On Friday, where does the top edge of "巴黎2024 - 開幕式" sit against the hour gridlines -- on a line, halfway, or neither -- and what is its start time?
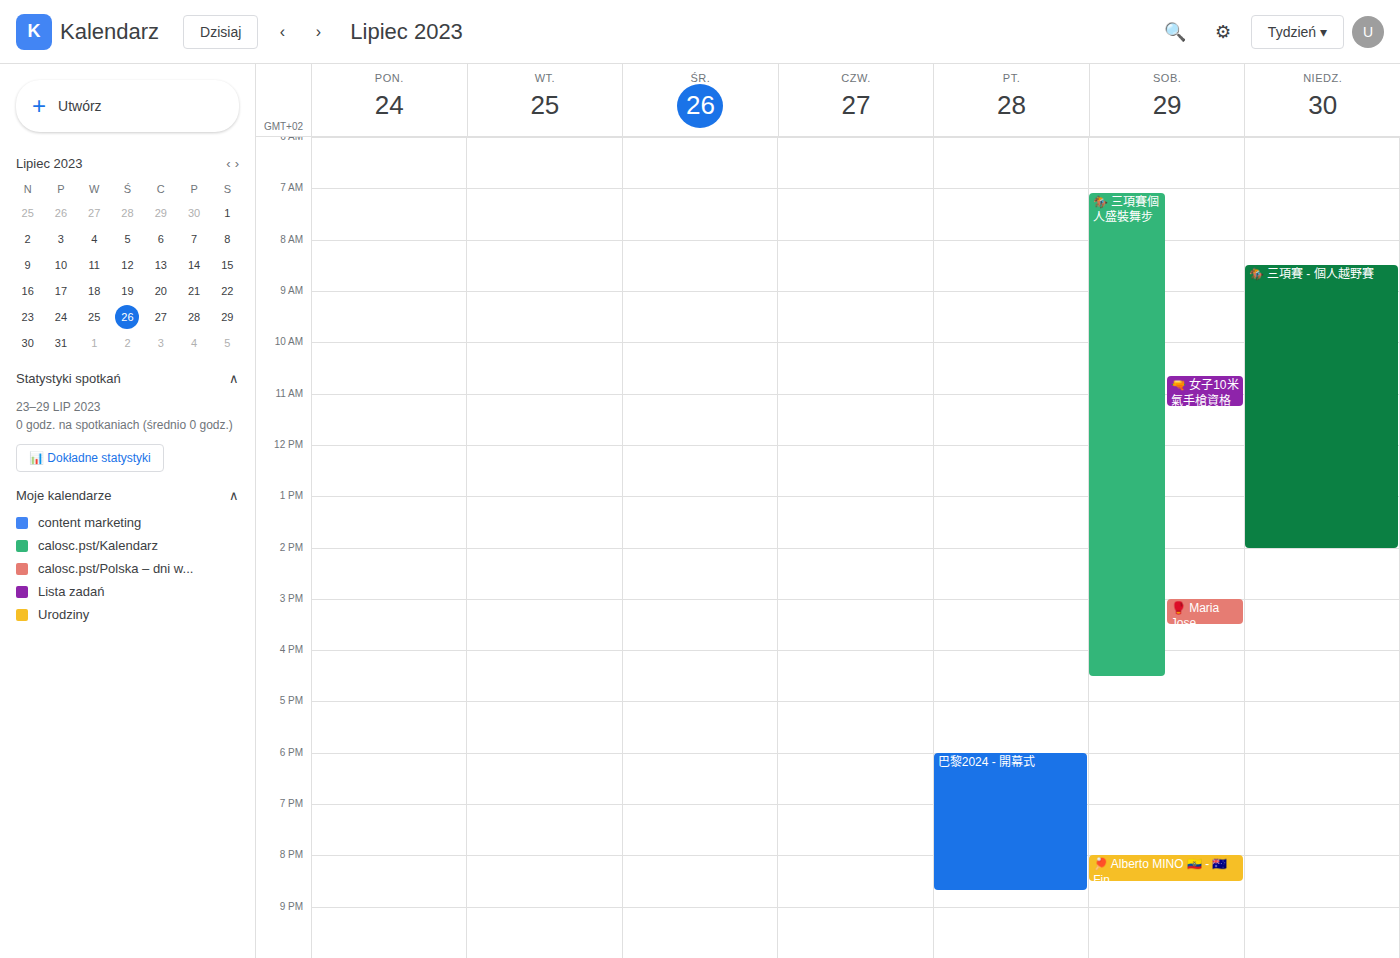
6:00 PM -- exactly on the 6 PM line.